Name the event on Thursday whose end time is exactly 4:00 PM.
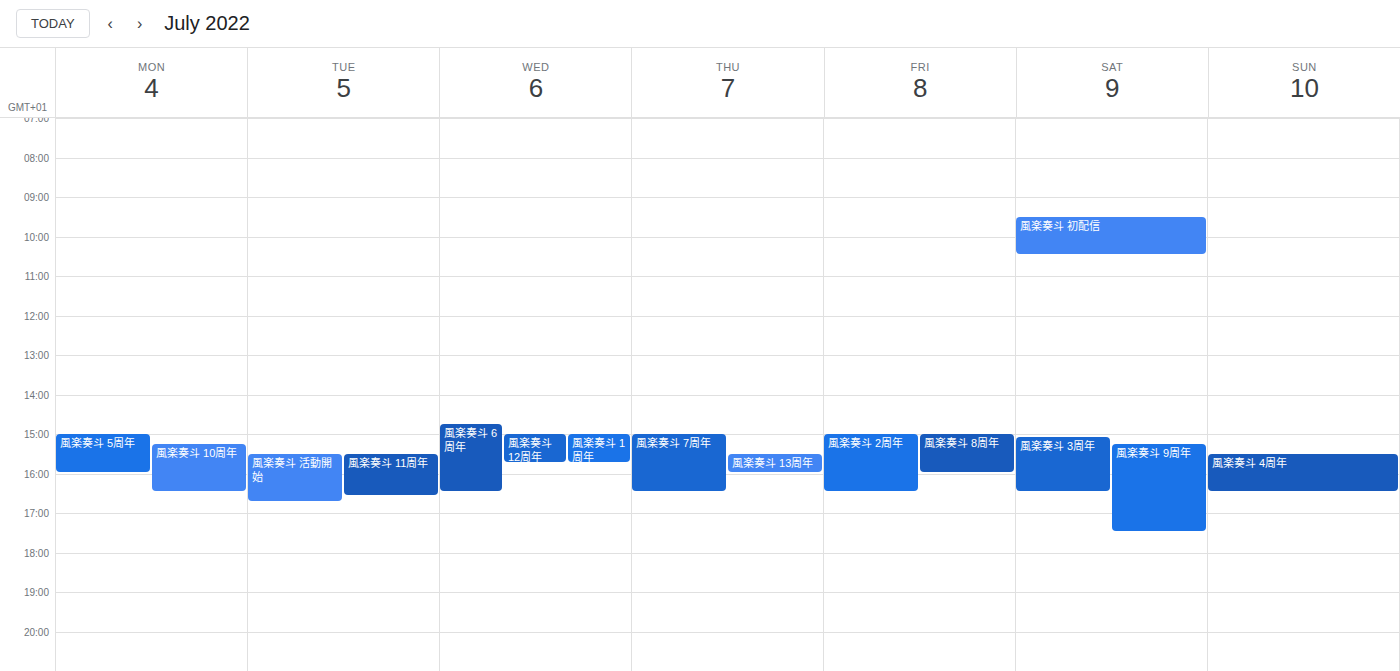
"風楽奏斗 13周年"